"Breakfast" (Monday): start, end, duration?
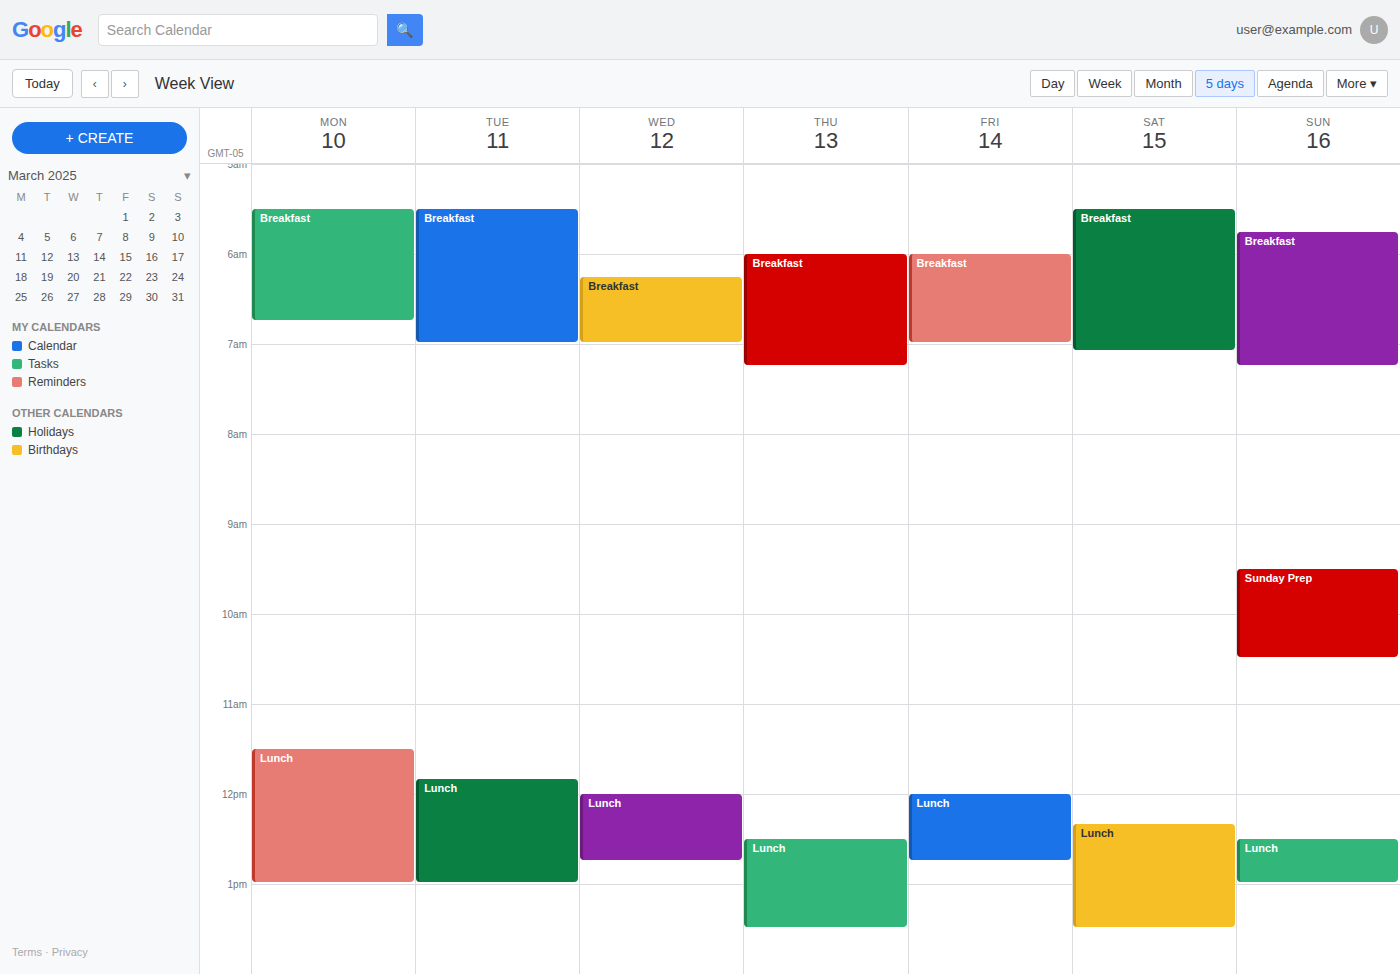
5:30 AM to 6:45 AM, 1 hour 15 minutes